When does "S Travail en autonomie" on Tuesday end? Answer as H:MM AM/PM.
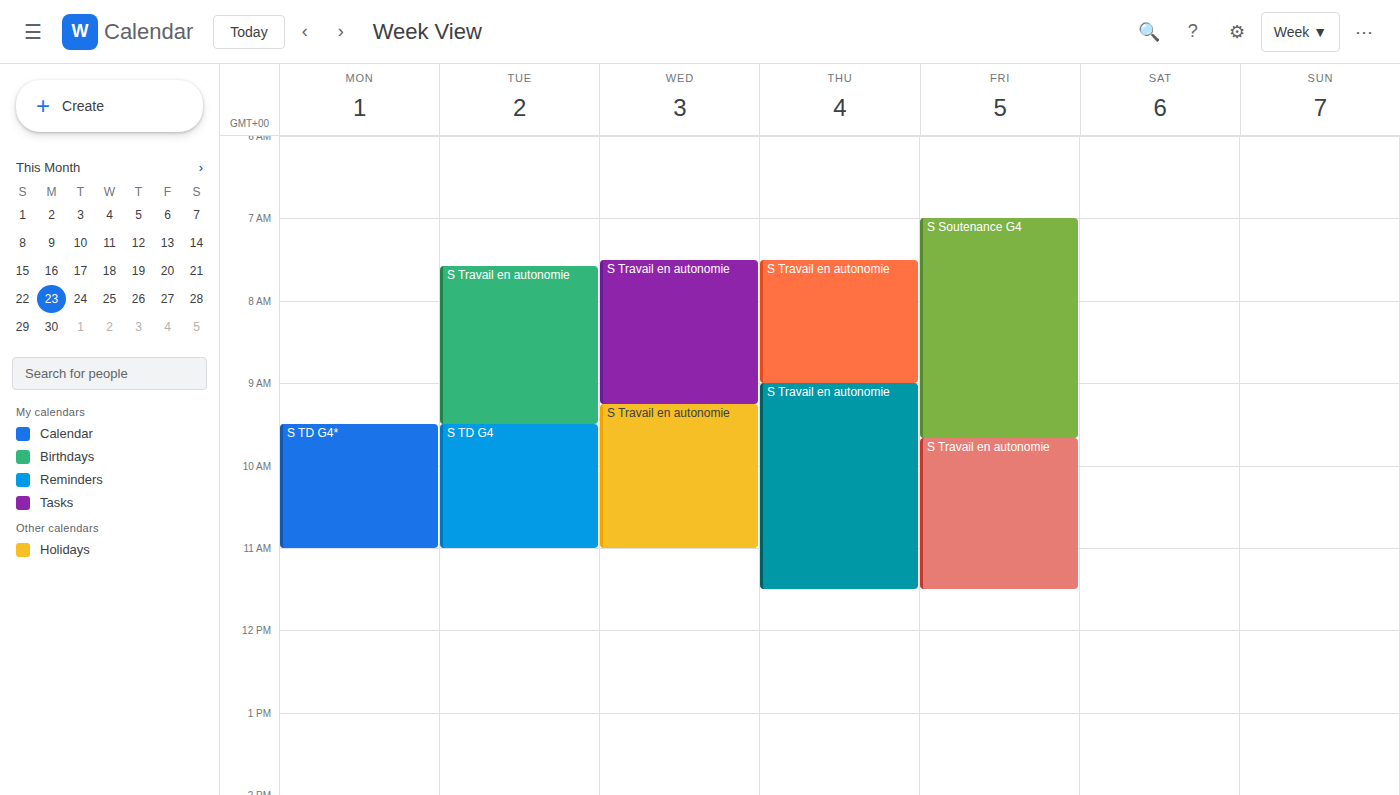
9:30 AM